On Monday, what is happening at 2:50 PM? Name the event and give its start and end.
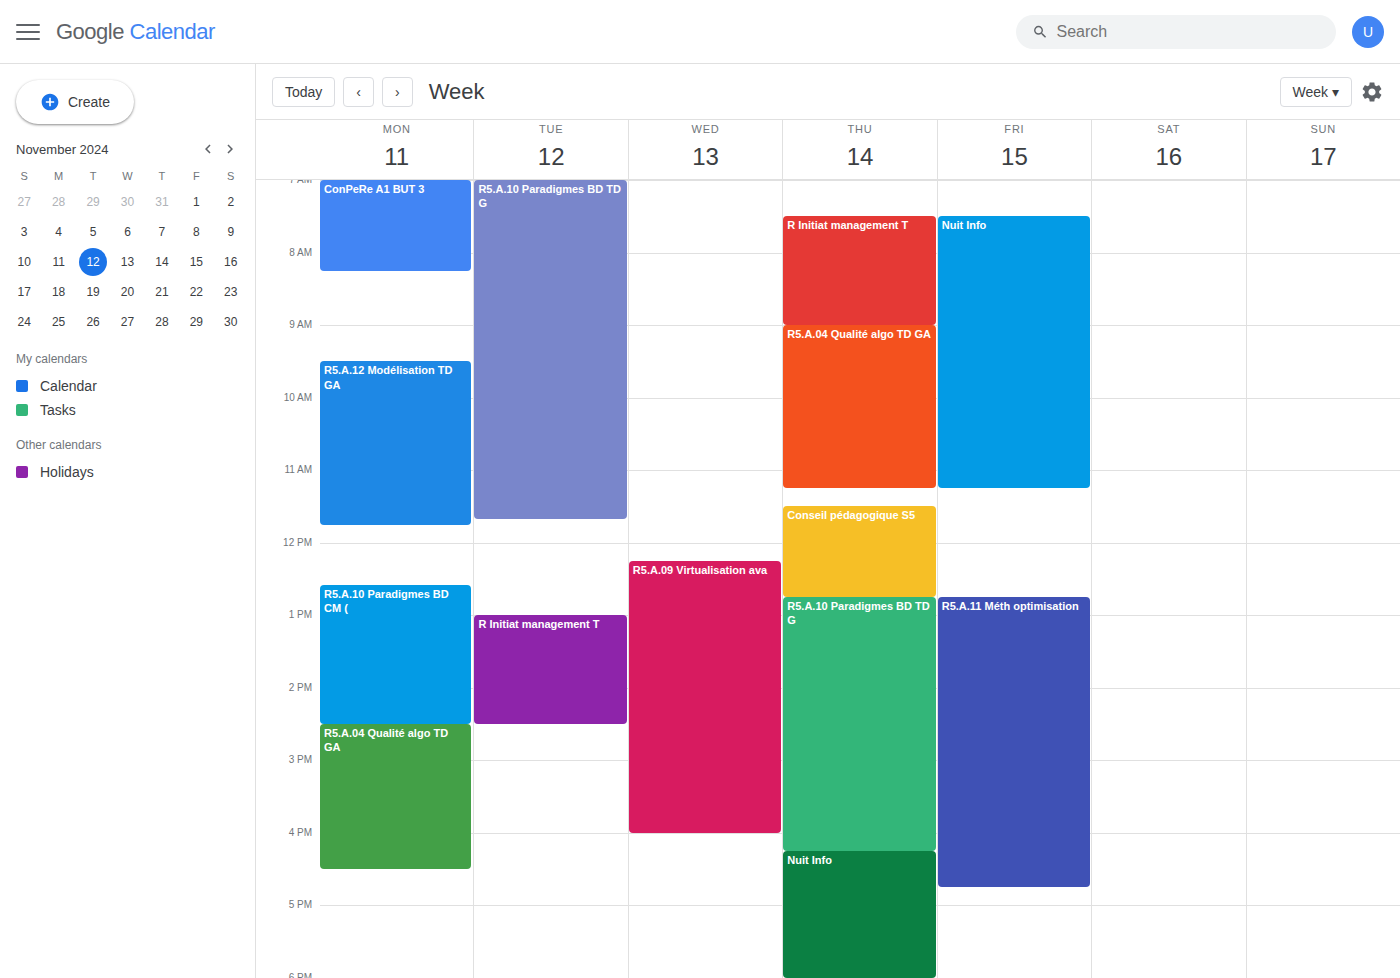
"R5.A.04 Qualité algo TD GA", 2:30 PM to 4:30 PM